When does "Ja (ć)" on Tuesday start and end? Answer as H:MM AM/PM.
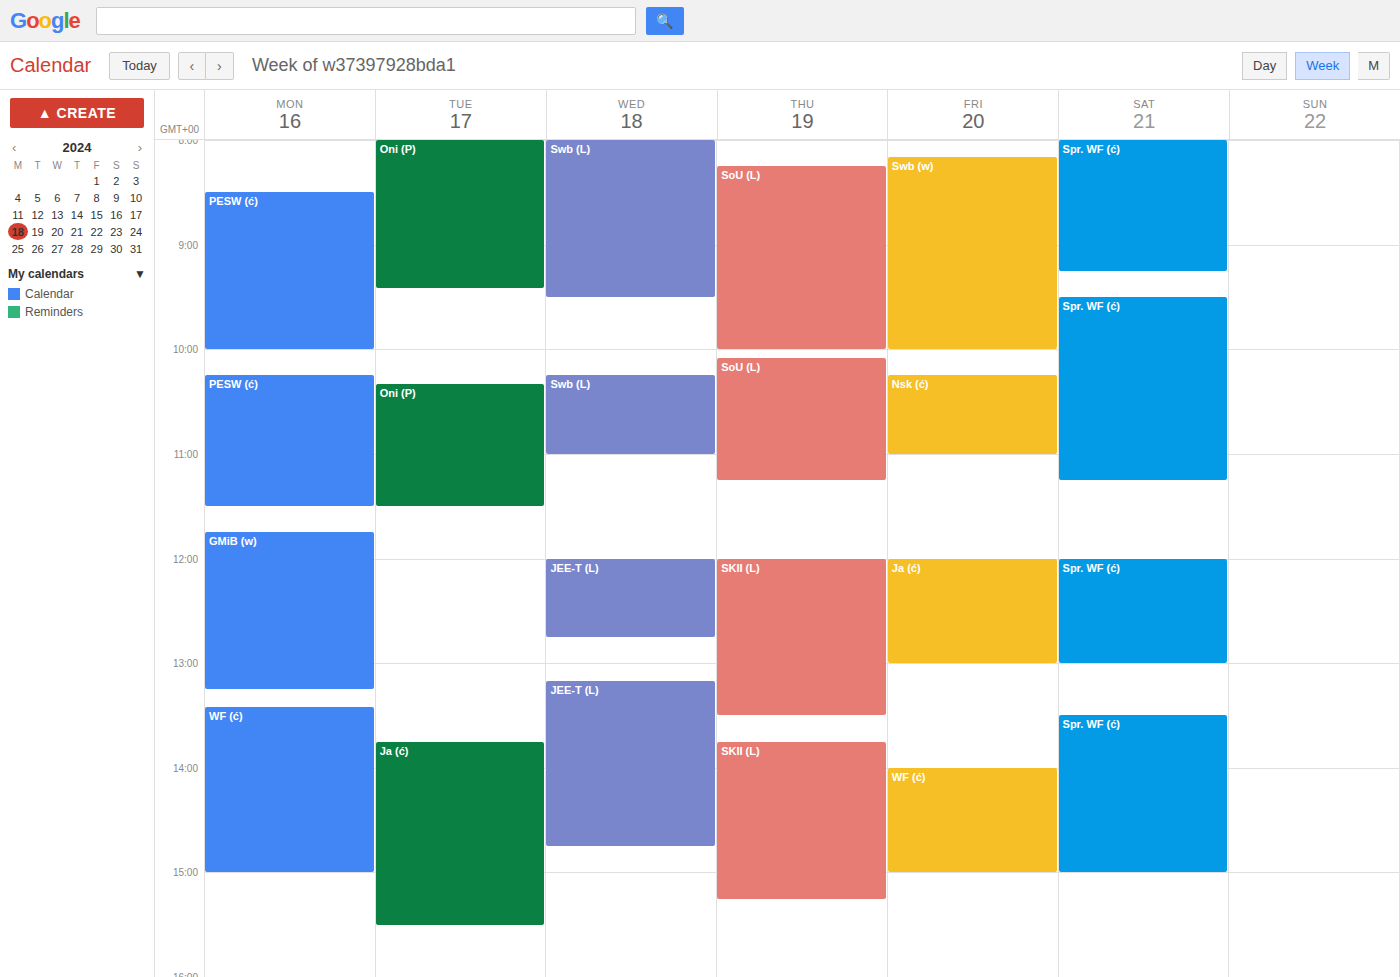
1:45 PM to 3:30 PM